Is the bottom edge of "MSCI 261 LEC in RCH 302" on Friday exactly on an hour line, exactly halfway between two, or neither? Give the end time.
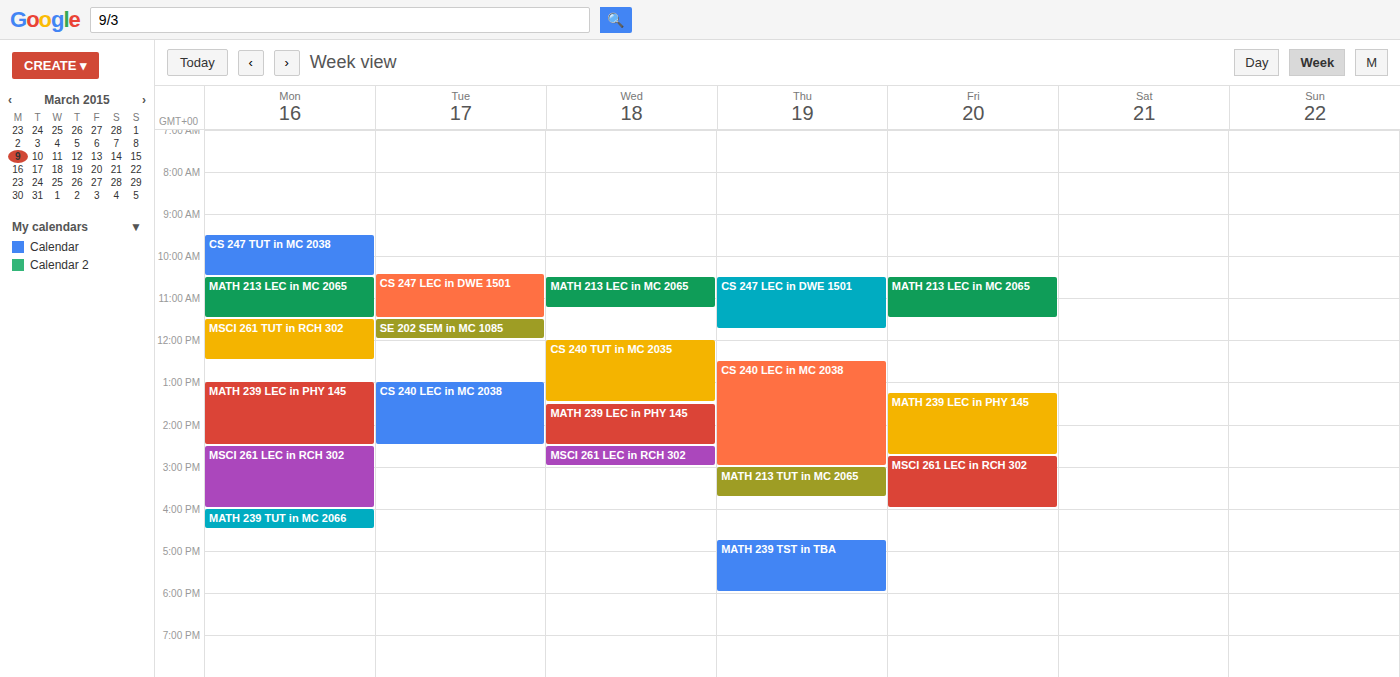
4:00 PM -- exactly on the 4 PM line.